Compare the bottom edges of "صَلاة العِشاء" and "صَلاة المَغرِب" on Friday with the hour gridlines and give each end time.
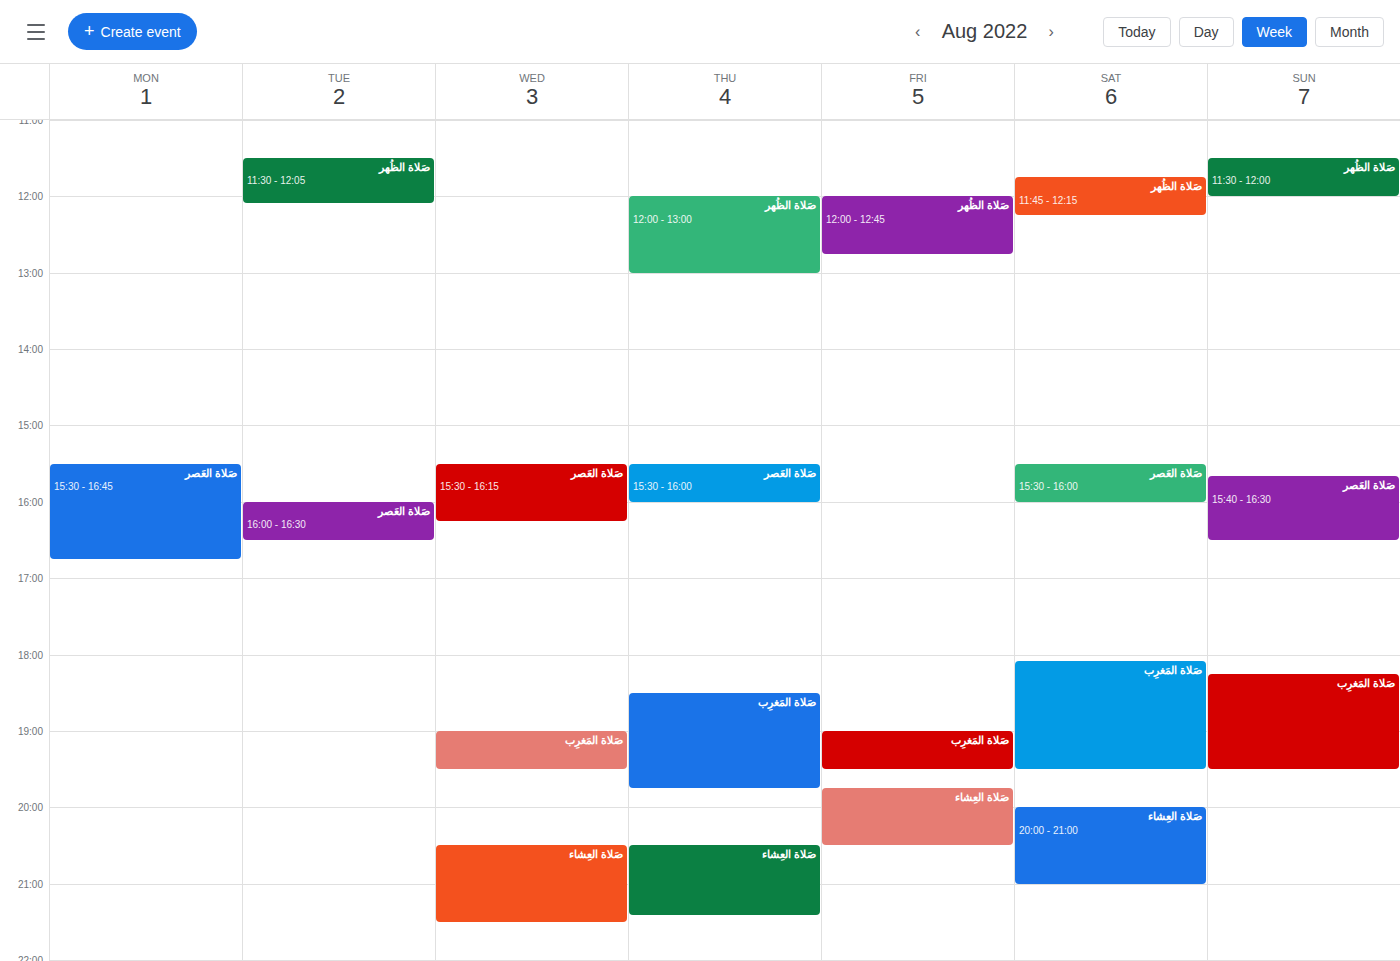
"صَلاة العِشاء": 8:30 PM, halfway between the 8 PM and 9 PM lines. "صَلاة المَغرِب": 7:30 PM, halfway between the 7 PM and 8 PM lines.